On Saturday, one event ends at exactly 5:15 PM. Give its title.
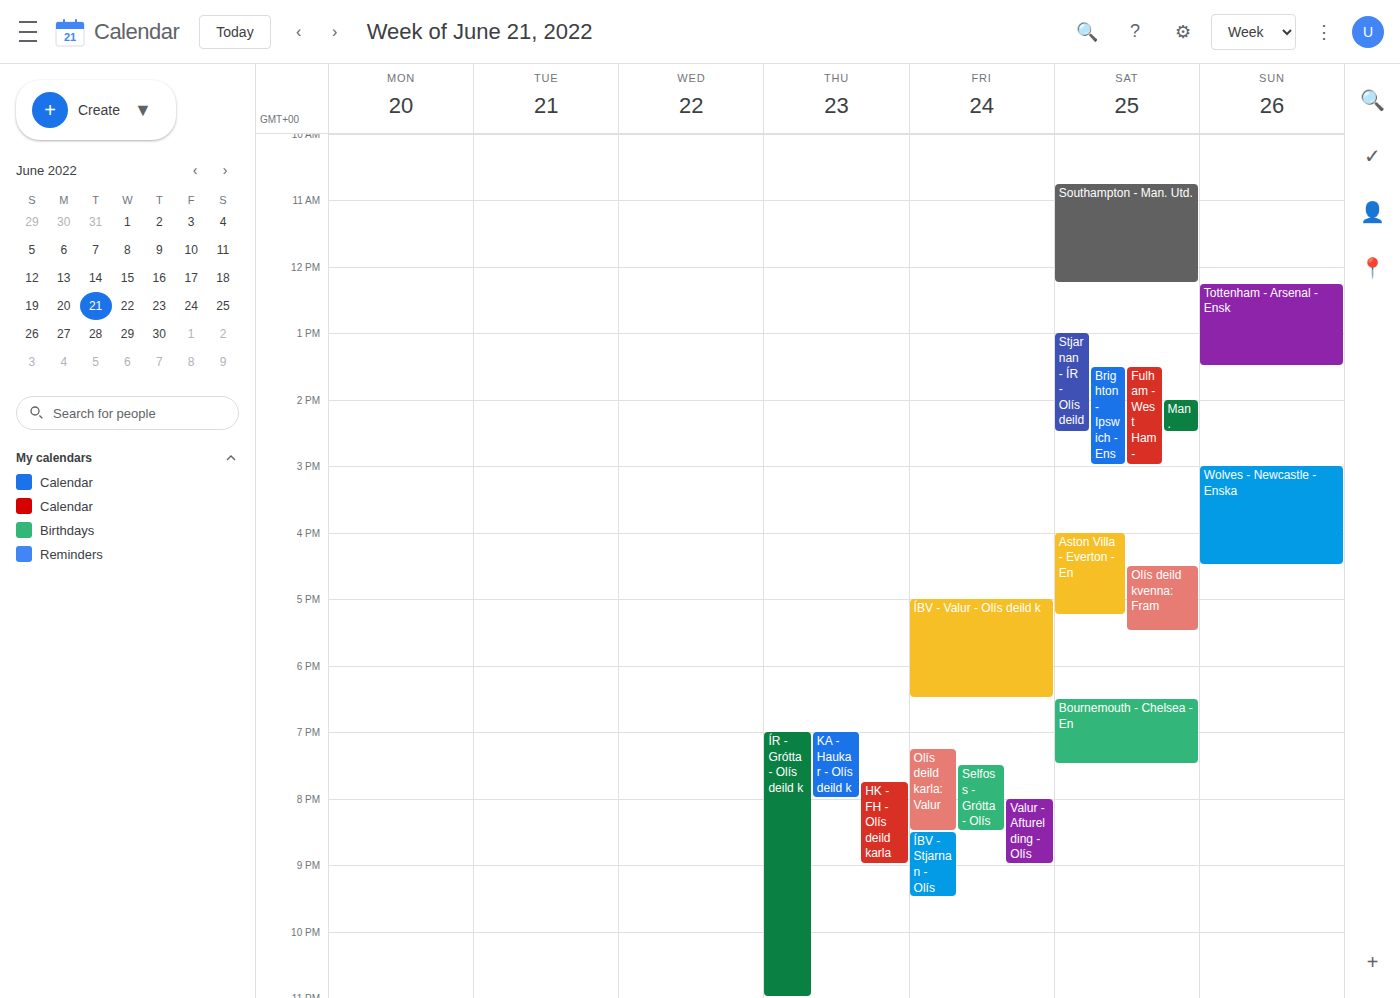
"Aston Villa - Everton - En"